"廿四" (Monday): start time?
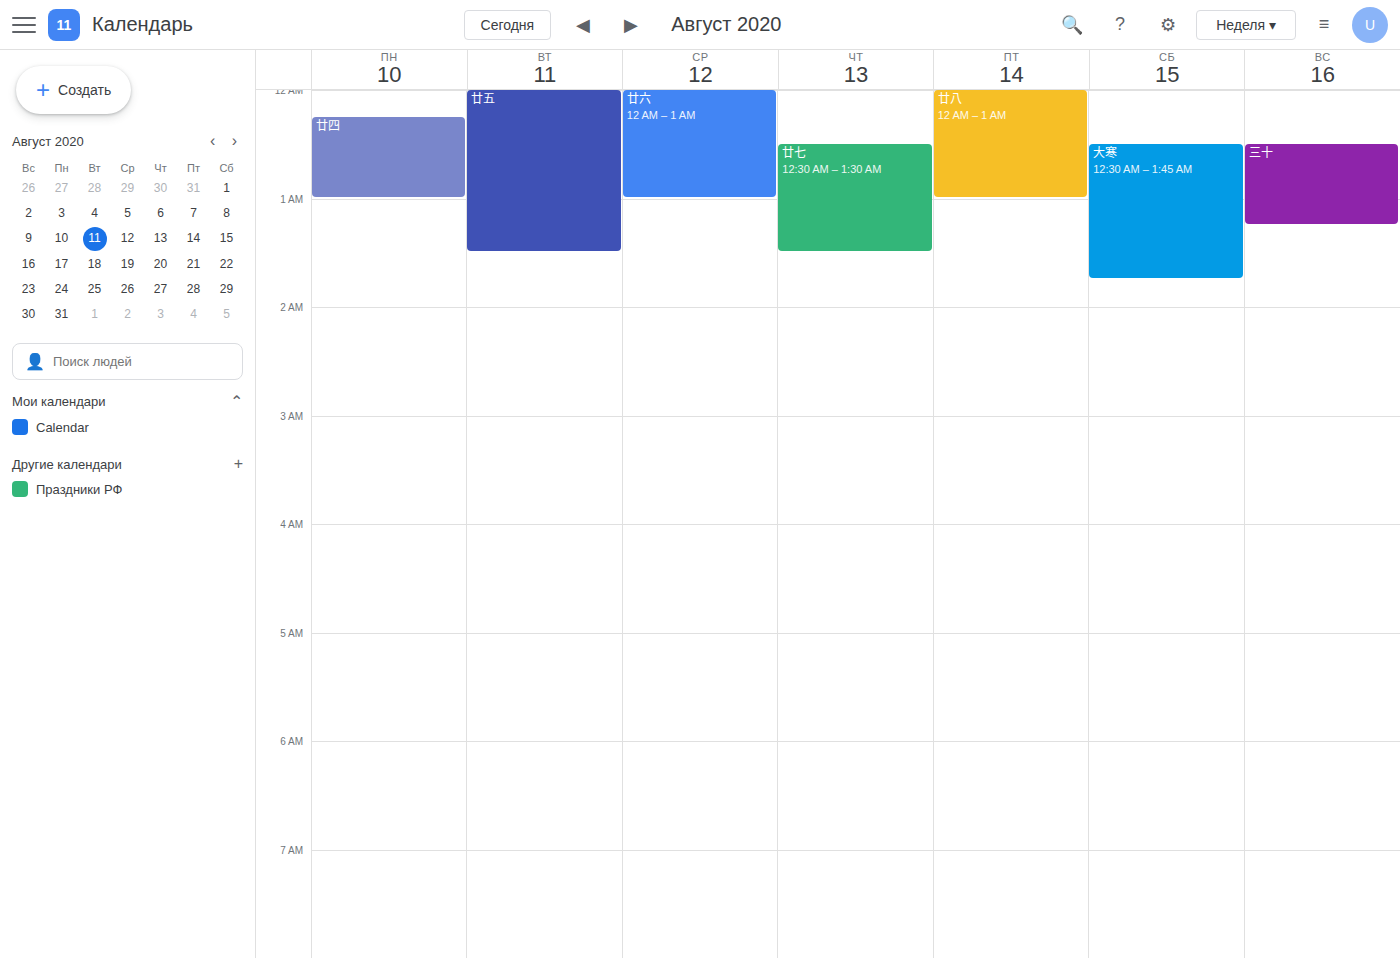
12:15 AM